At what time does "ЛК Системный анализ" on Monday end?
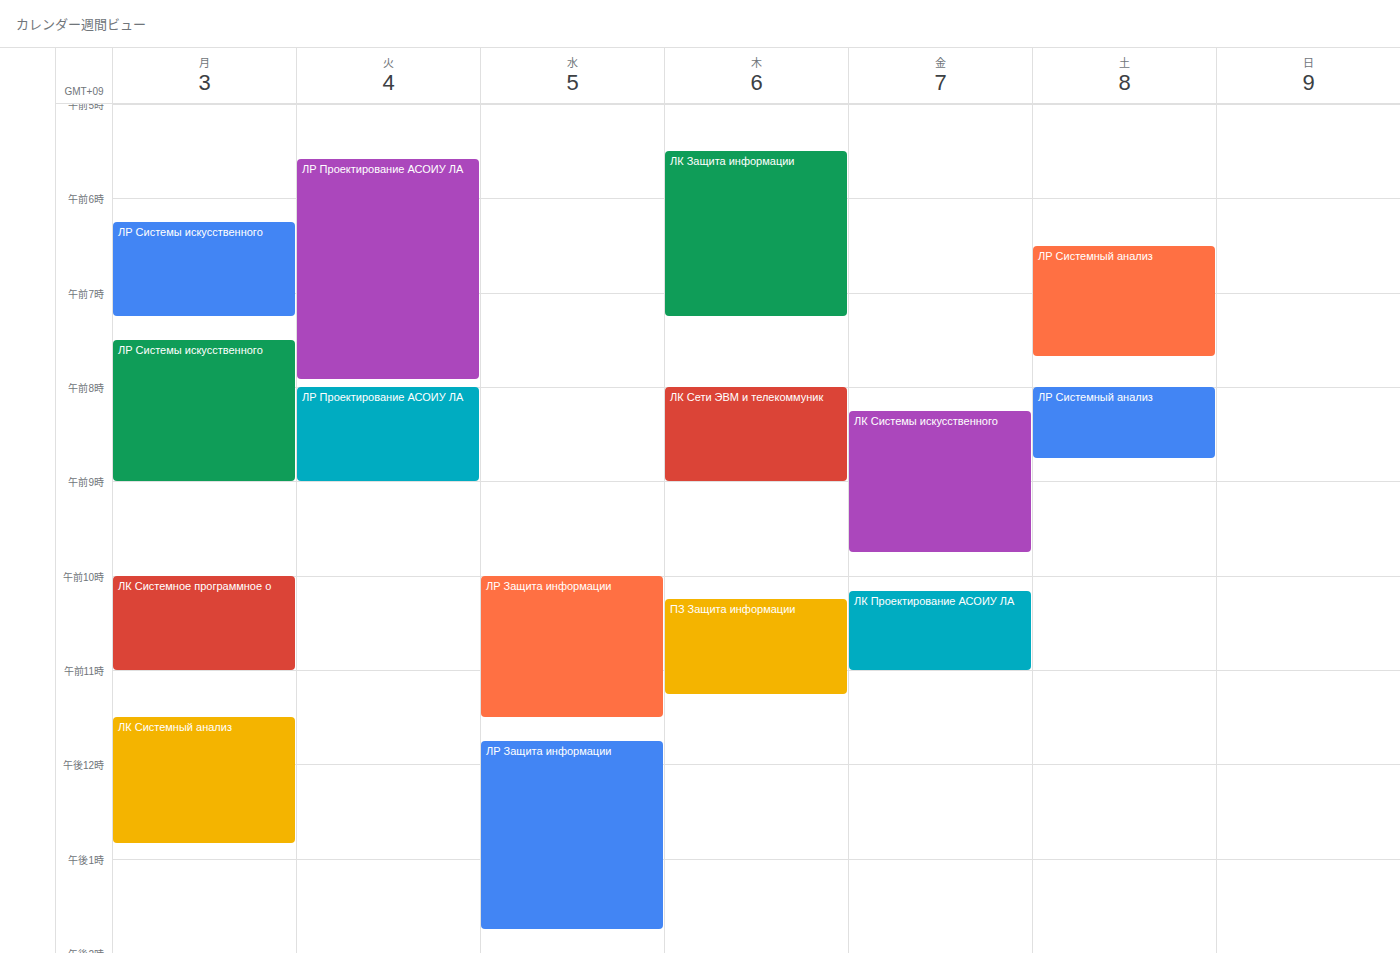
12:50 PM